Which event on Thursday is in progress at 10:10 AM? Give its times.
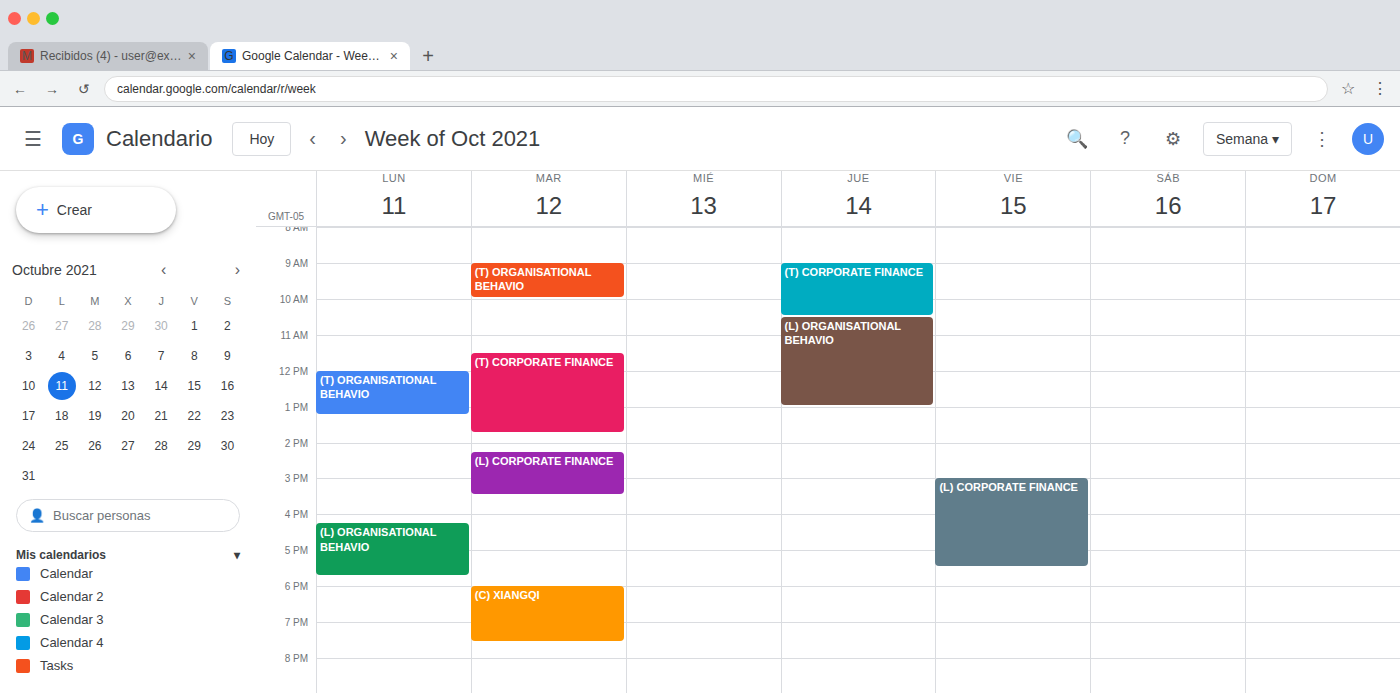
"(T) CORPORATE FINANCE", 9:00 AM to 10:30 AM